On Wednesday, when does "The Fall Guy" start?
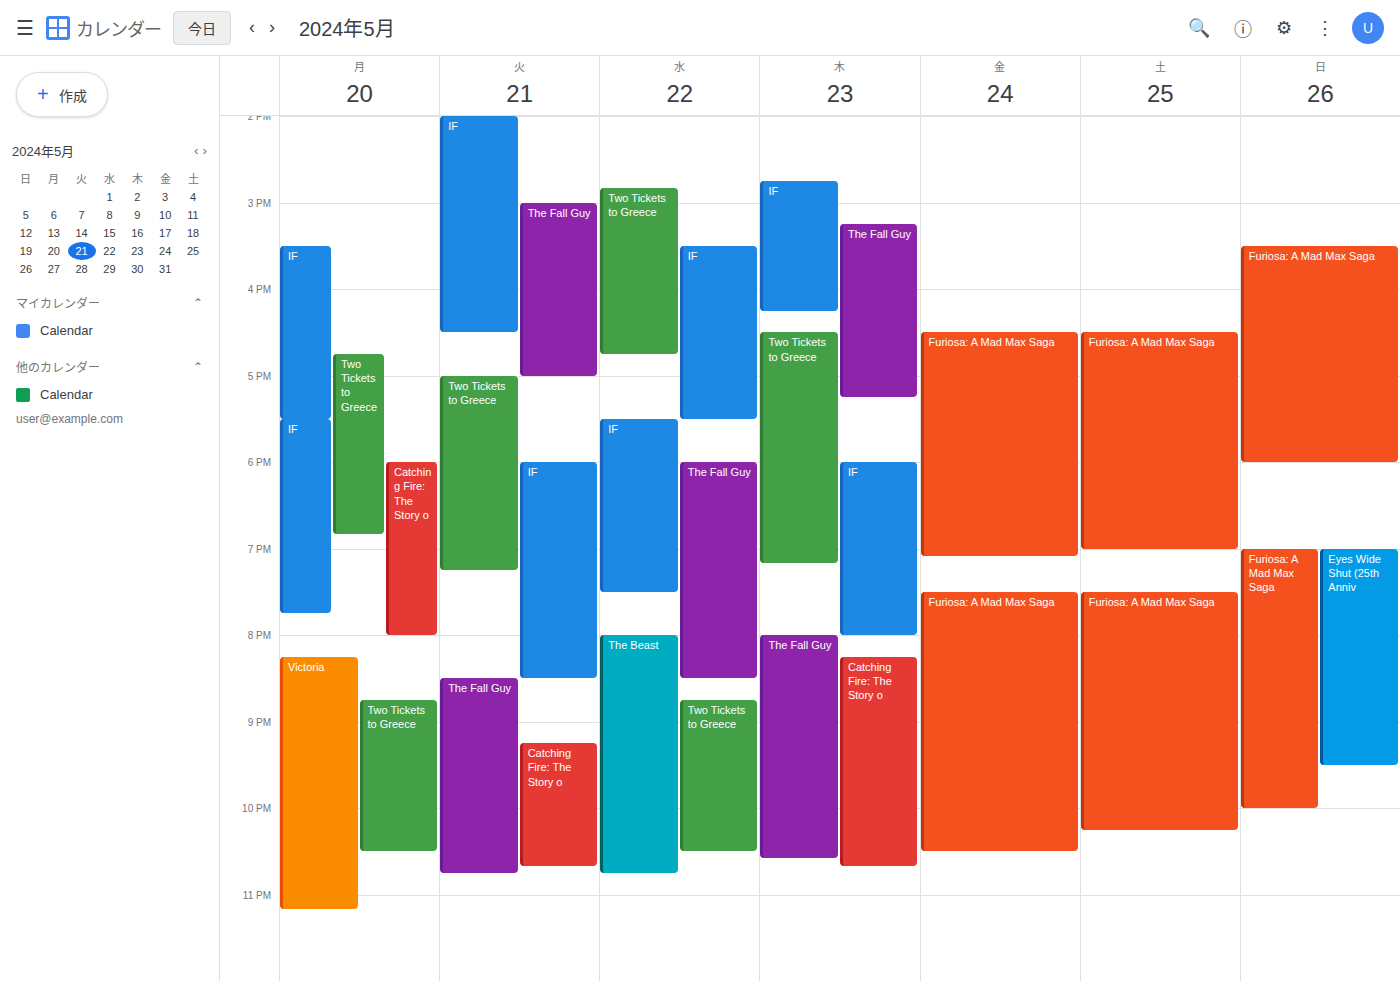
6:00 PM